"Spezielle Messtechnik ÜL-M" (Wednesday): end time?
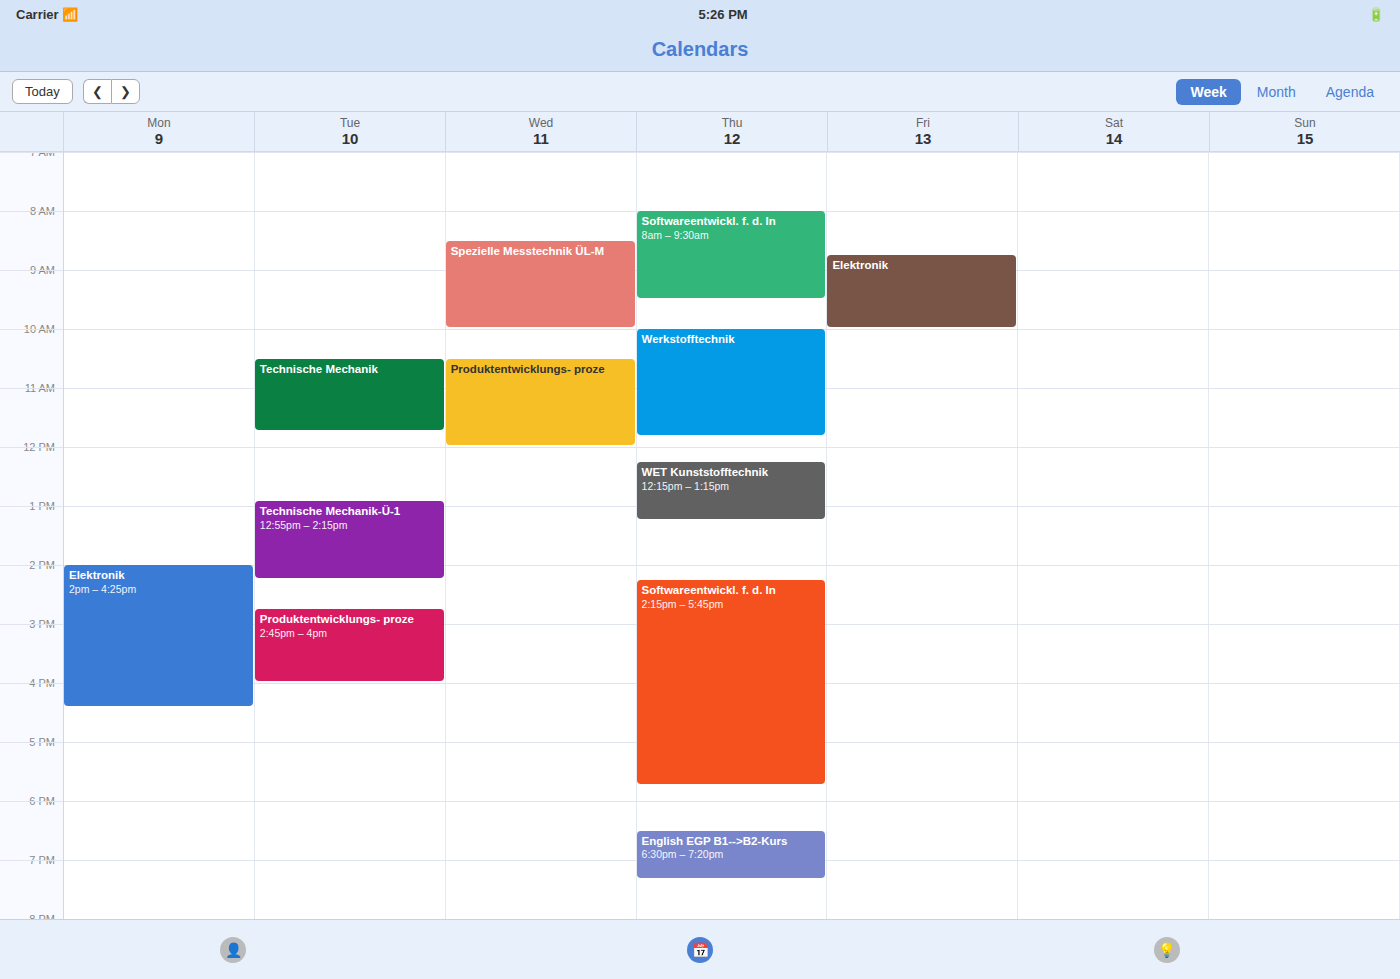
10:00